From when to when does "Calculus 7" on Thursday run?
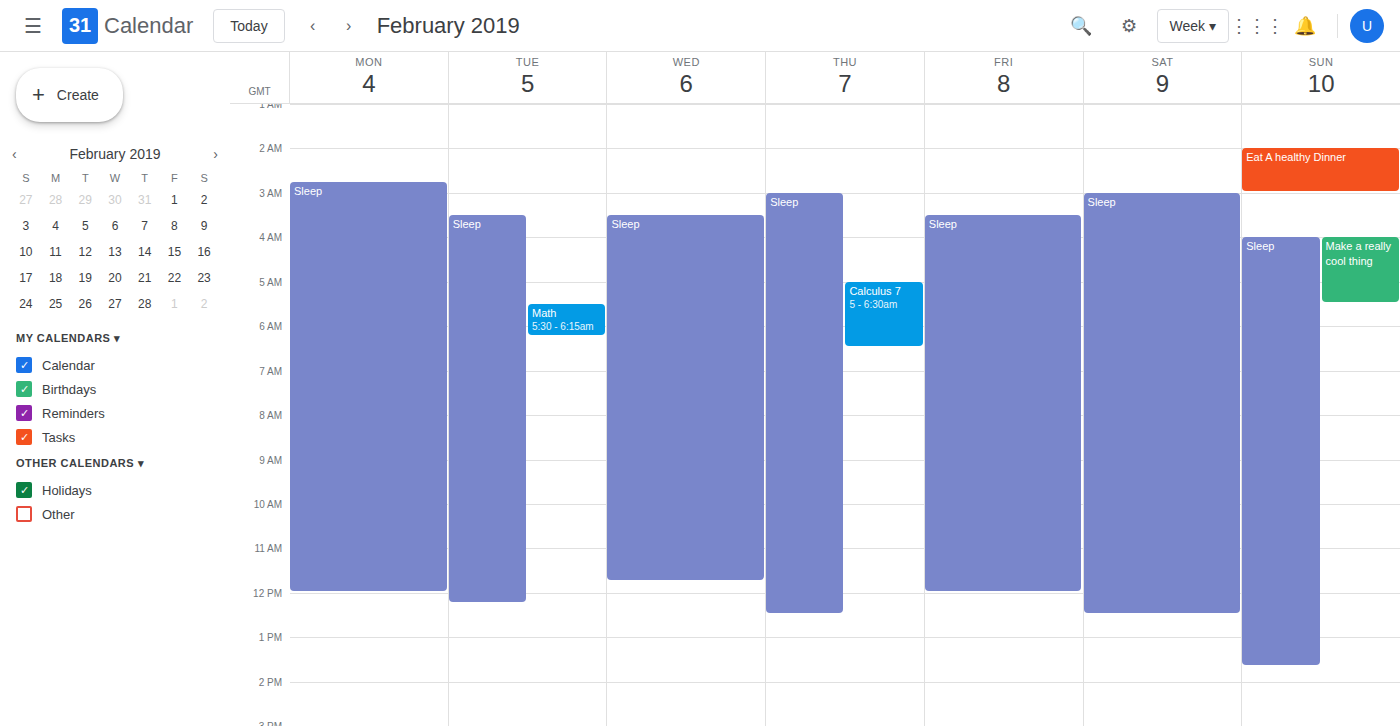
5:00 AM to 6:30 AM